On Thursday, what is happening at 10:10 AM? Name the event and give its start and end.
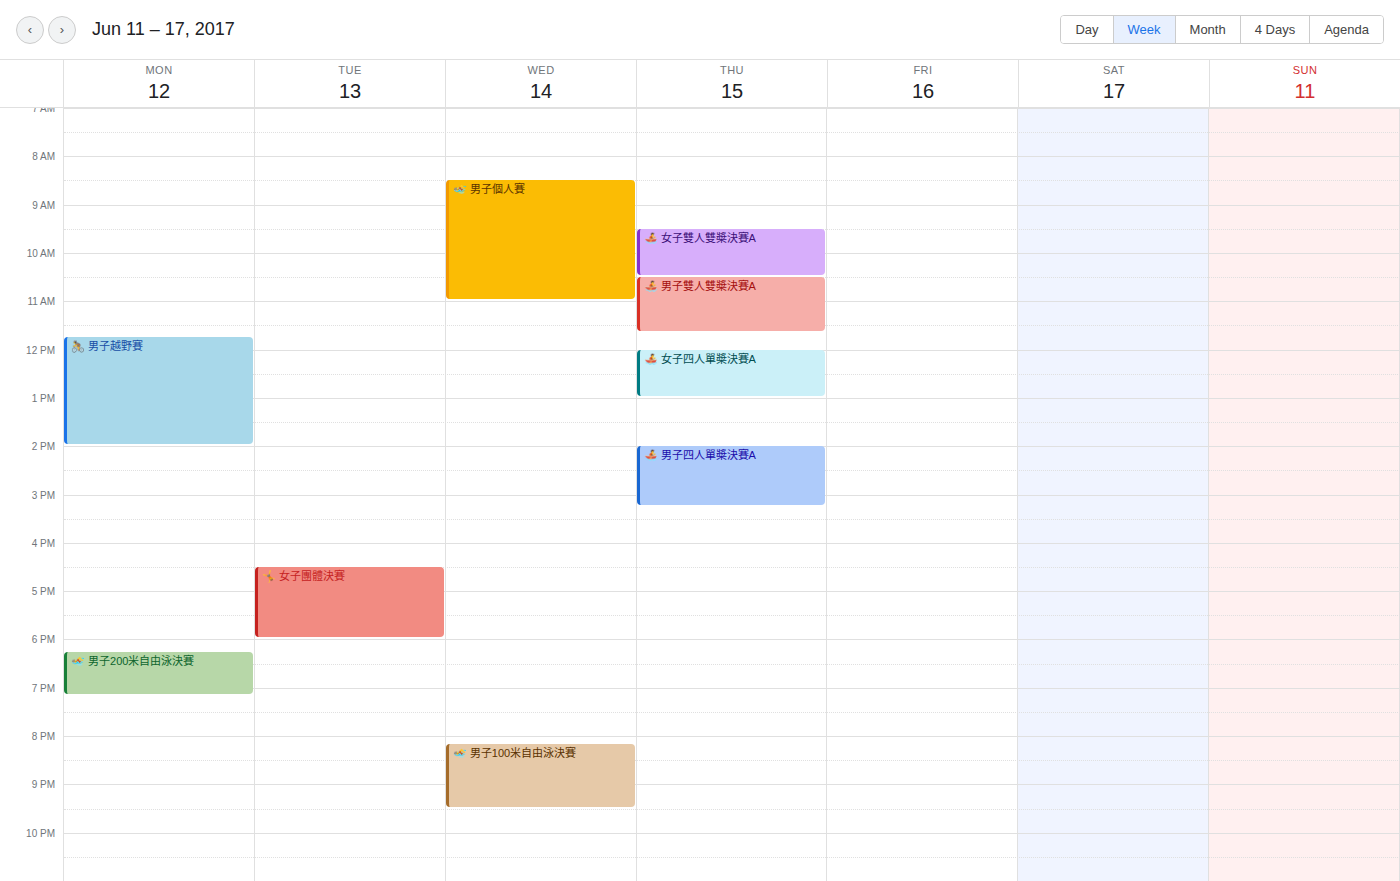
"🚣 女子雙人雙槳決賽A", 9:30 AM to 10:30 AM